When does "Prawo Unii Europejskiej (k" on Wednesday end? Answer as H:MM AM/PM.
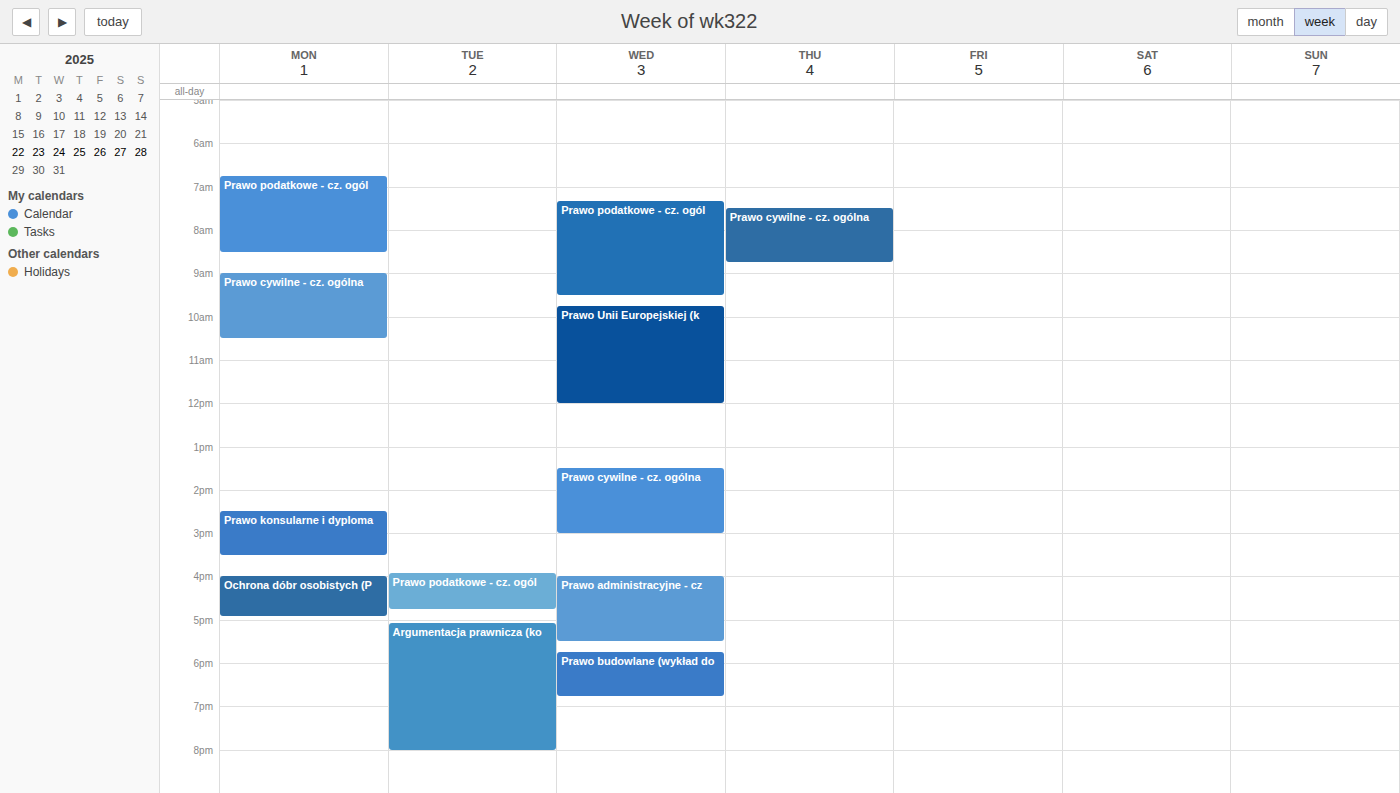
12:00 PM